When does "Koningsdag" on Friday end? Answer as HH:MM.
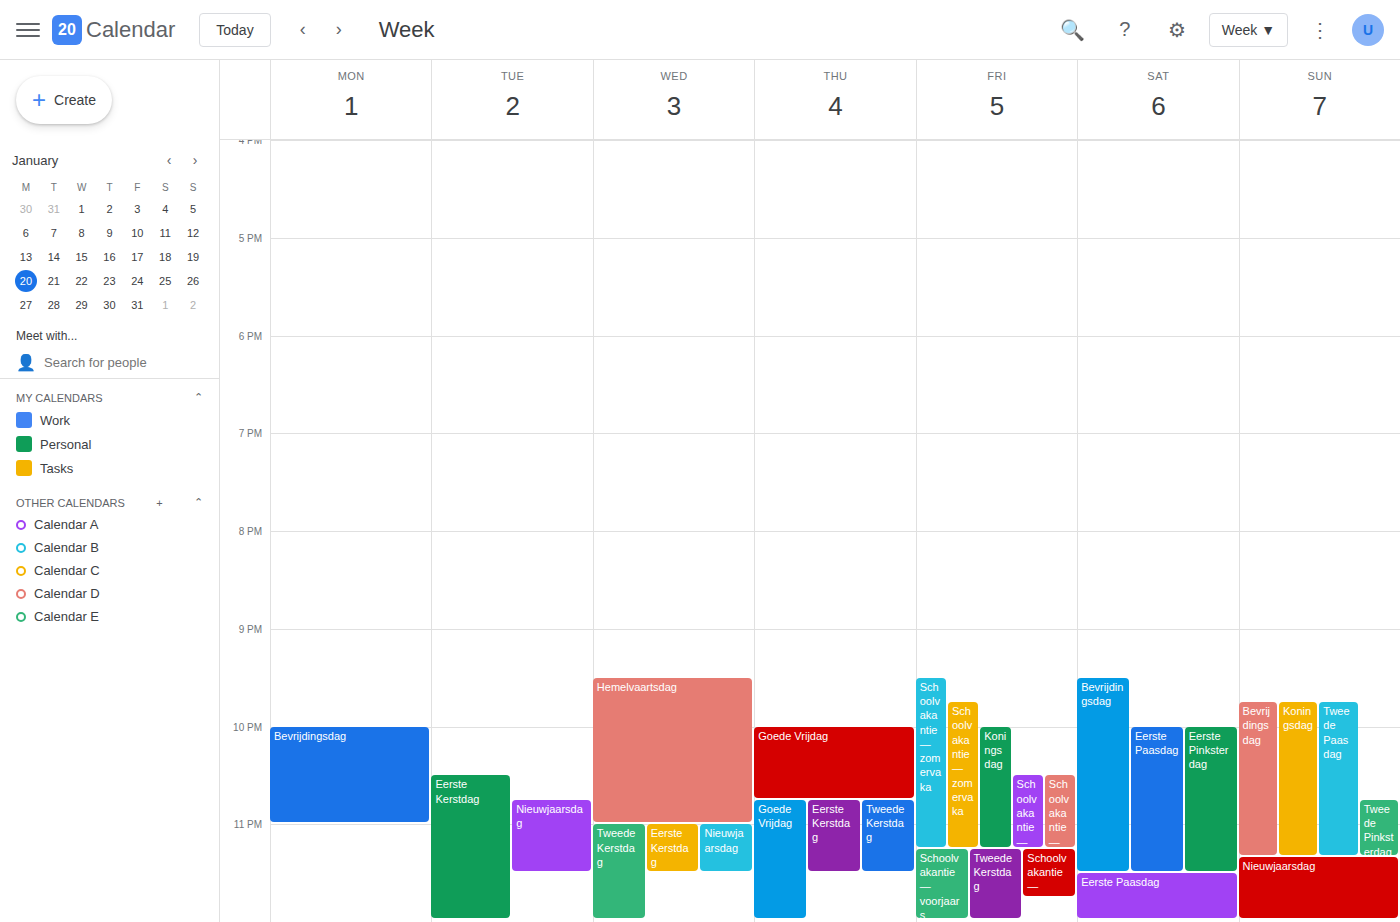
23:15